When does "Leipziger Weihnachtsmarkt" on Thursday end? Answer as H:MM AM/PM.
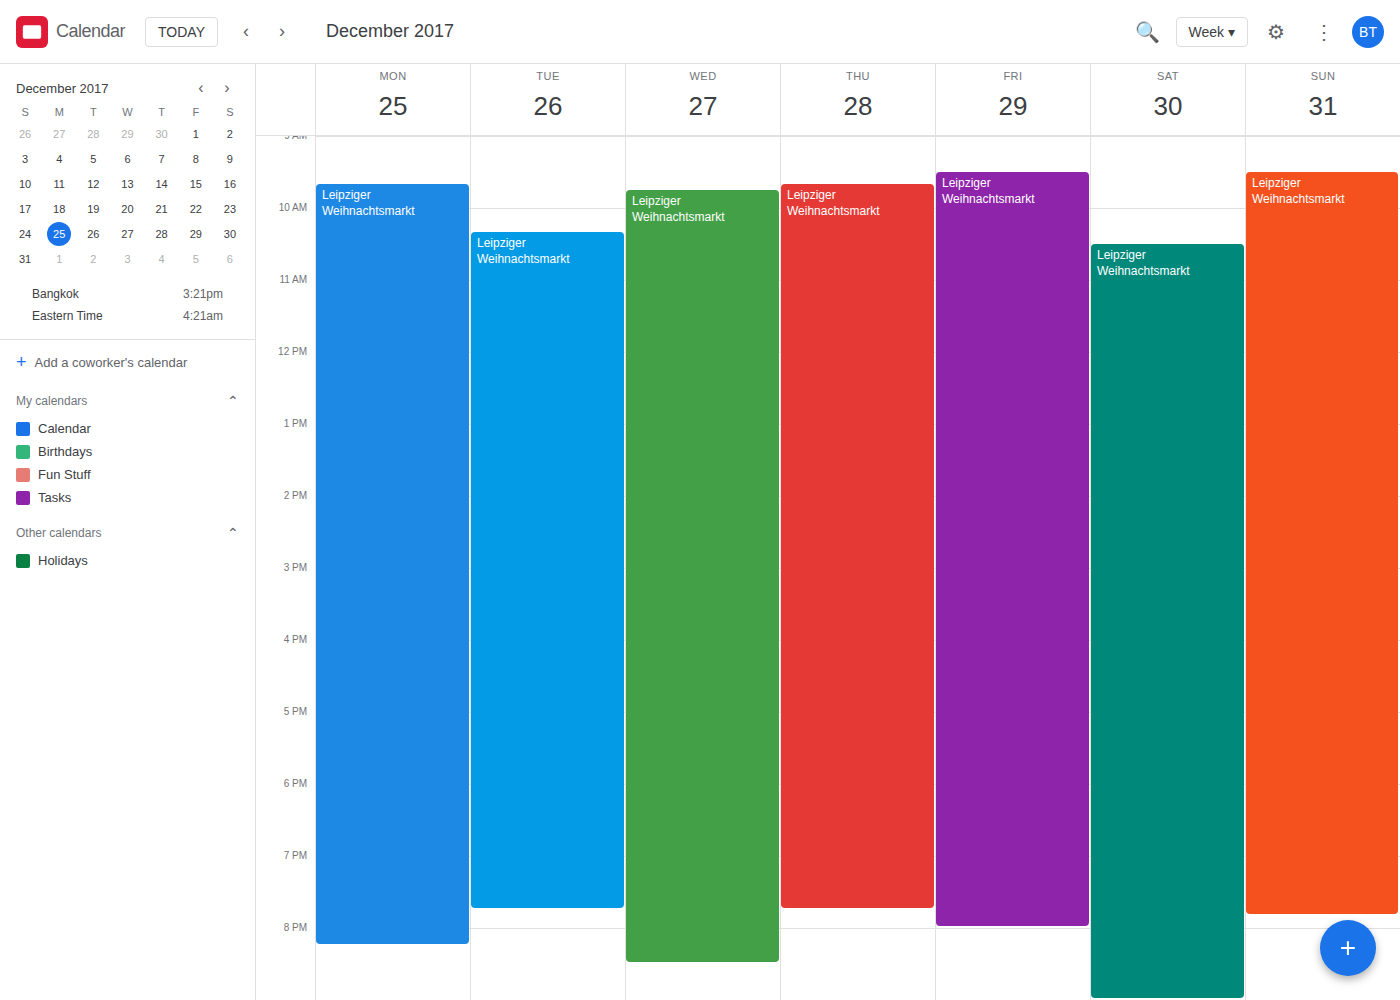
7:45 PM